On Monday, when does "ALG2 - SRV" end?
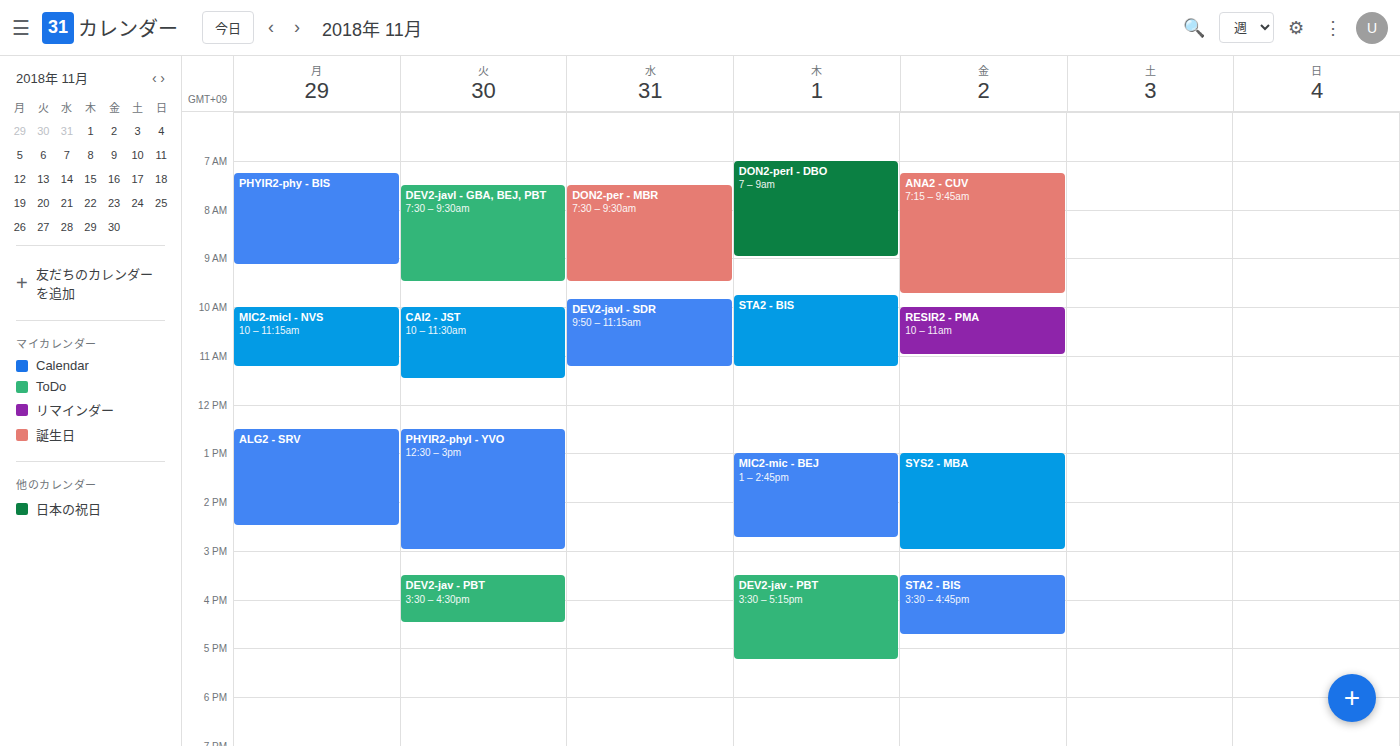
2:30 PM